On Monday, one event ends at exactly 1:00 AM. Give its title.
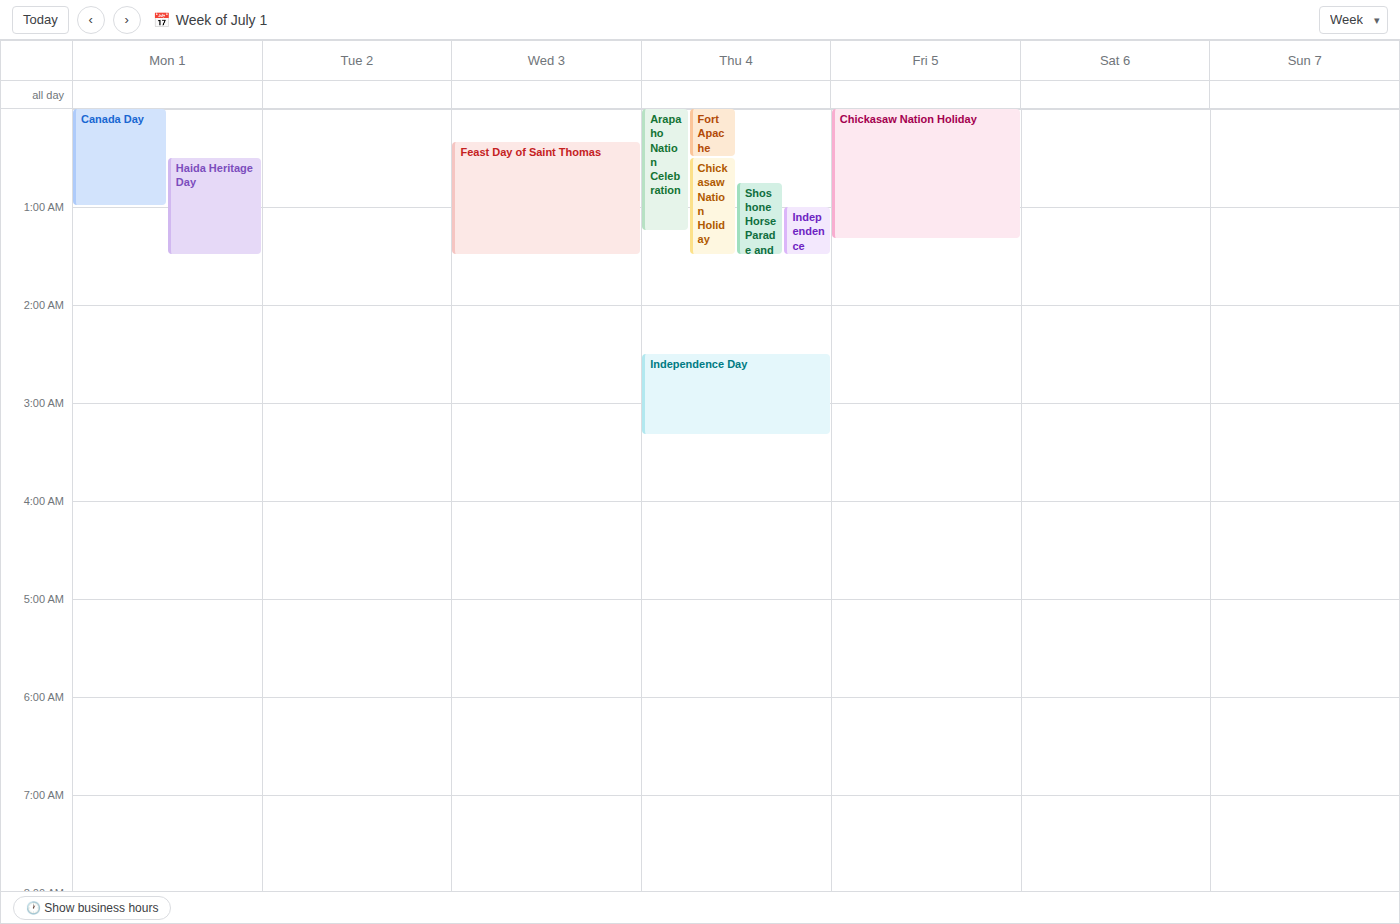
"Canada Day"